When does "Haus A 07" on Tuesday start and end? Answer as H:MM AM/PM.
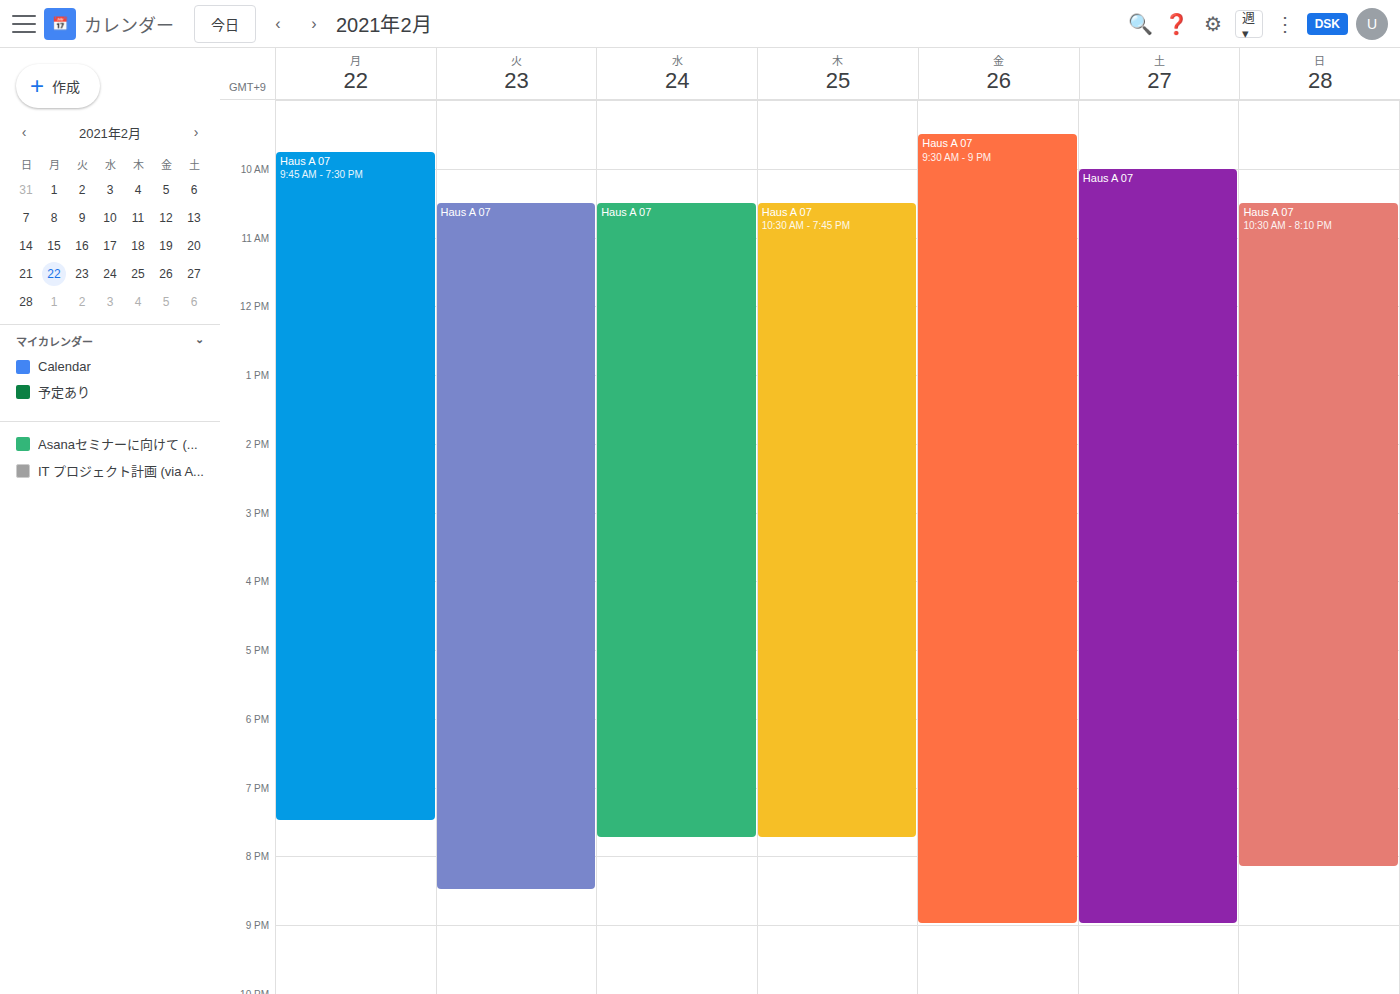
10:30 AM to 8:30 PM